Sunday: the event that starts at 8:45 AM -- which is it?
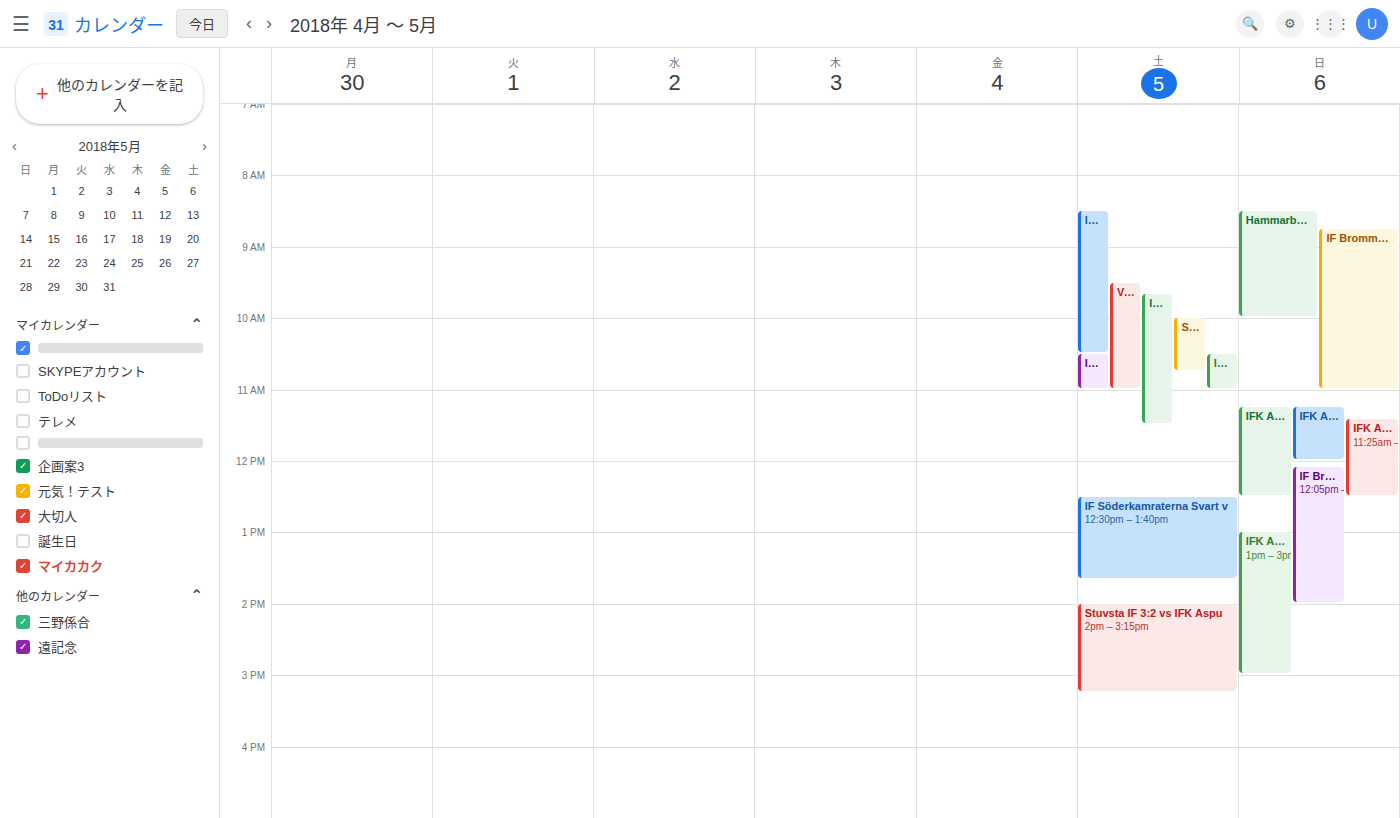
"IF Brommapojkarna 2014-5 v"